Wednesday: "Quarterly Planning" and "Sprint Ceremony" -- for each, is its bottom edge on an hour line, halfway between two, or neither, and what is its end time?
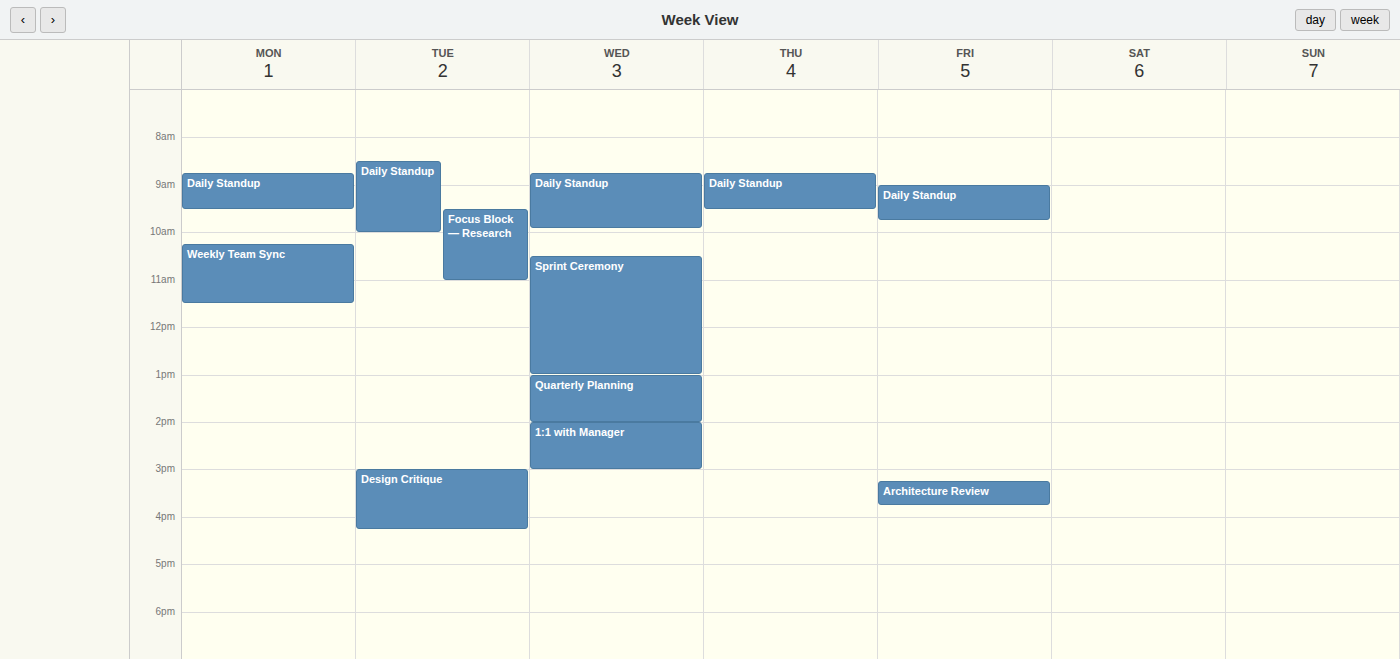
"Quarterly Planning": 14:00, exactly on the 14:00 line. "Sprint Ceremony": 13:00, exactly on the 13:00 line.